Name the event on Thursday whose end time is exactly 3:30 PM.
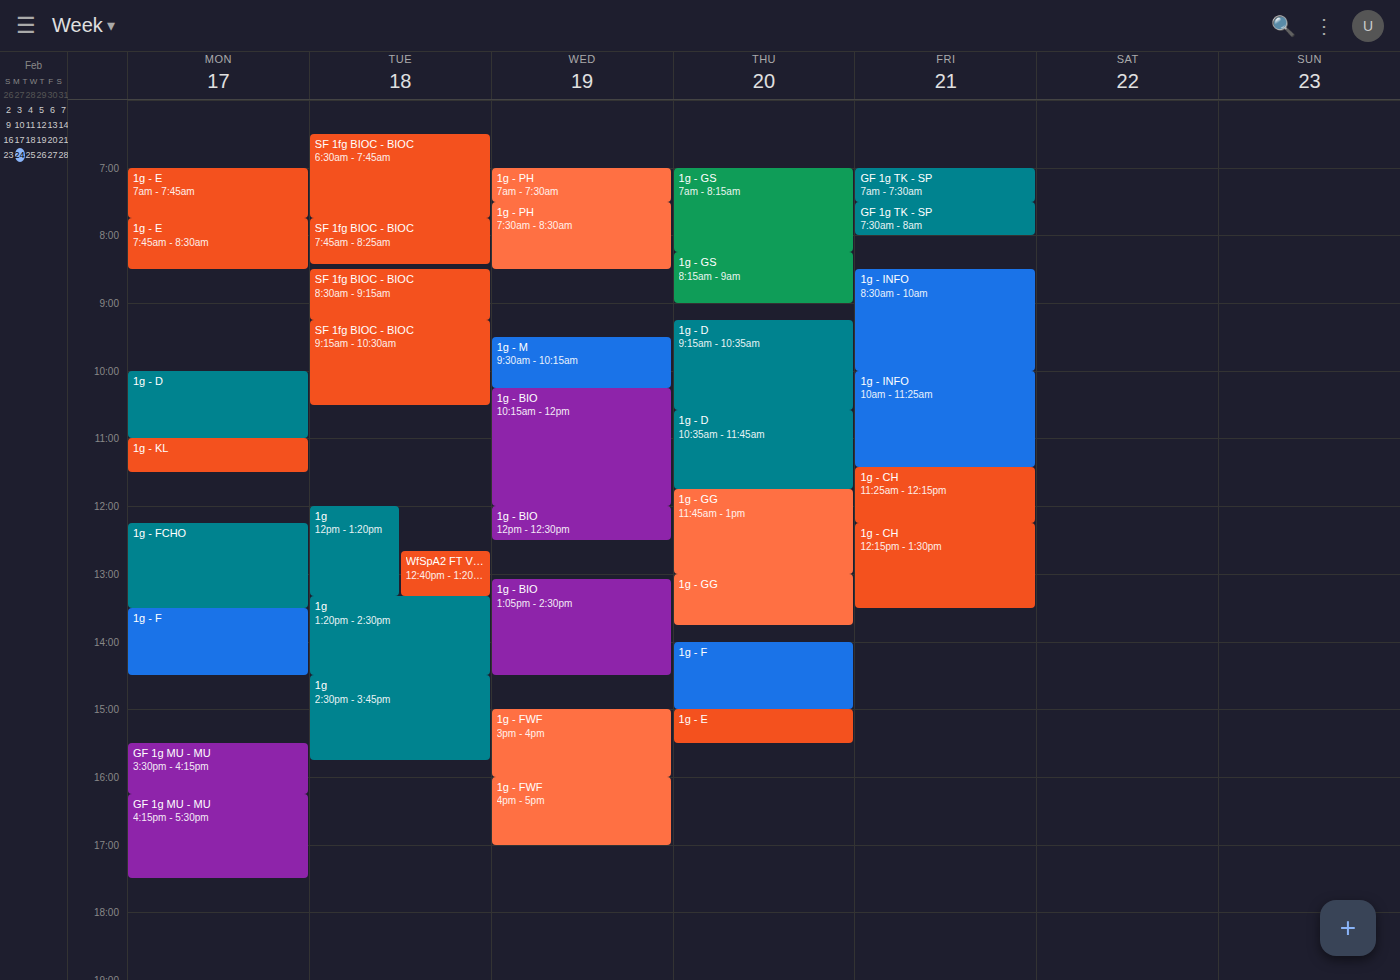
"1g - E"